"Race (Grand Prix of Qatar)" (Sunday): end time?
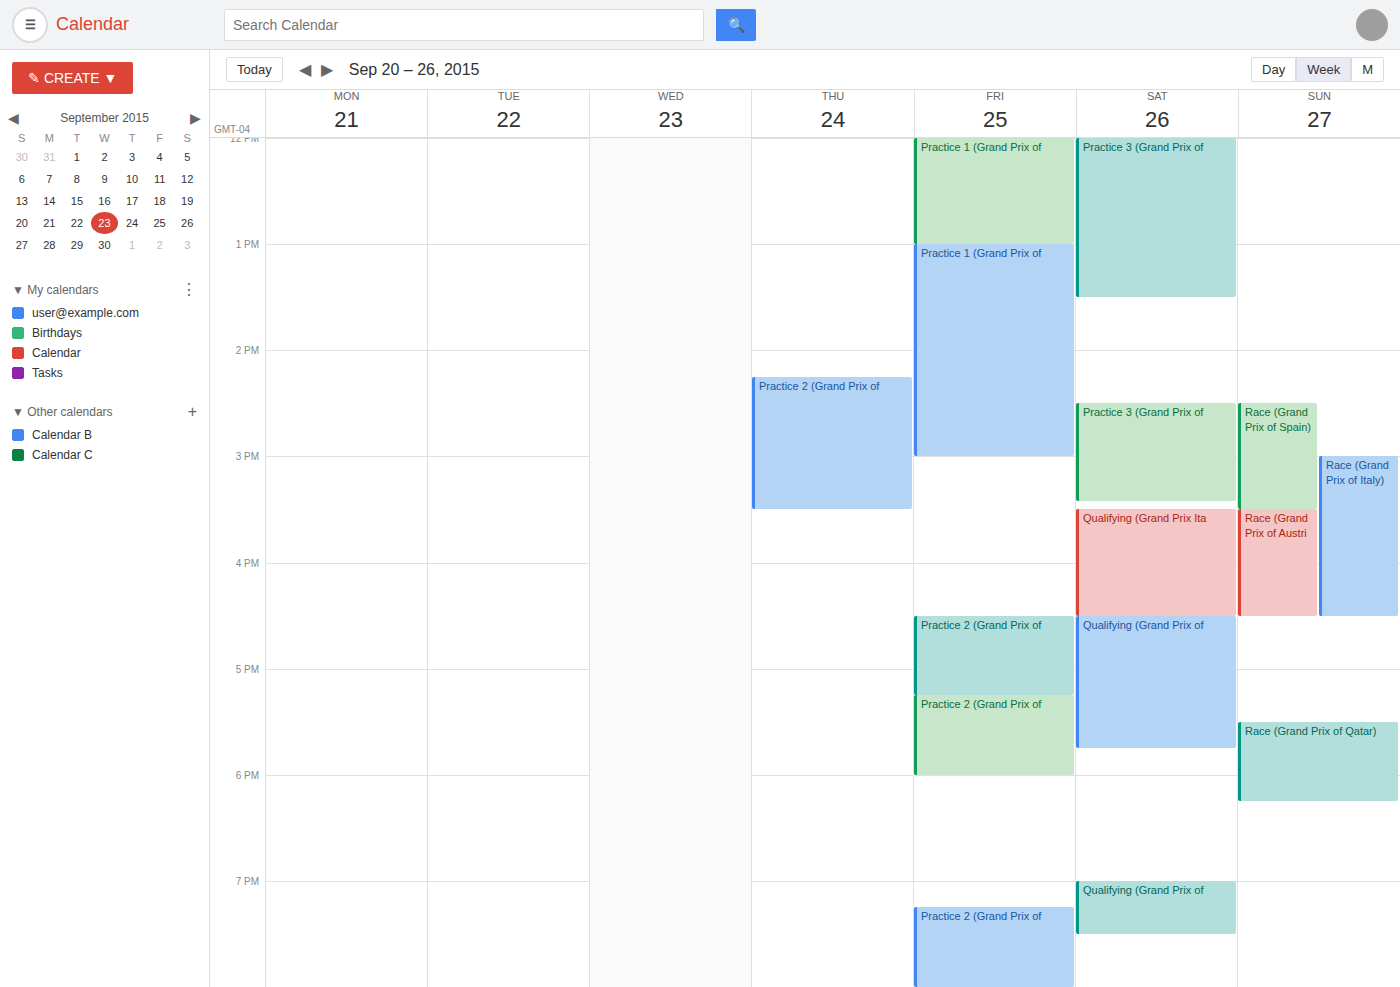
6:15 PM